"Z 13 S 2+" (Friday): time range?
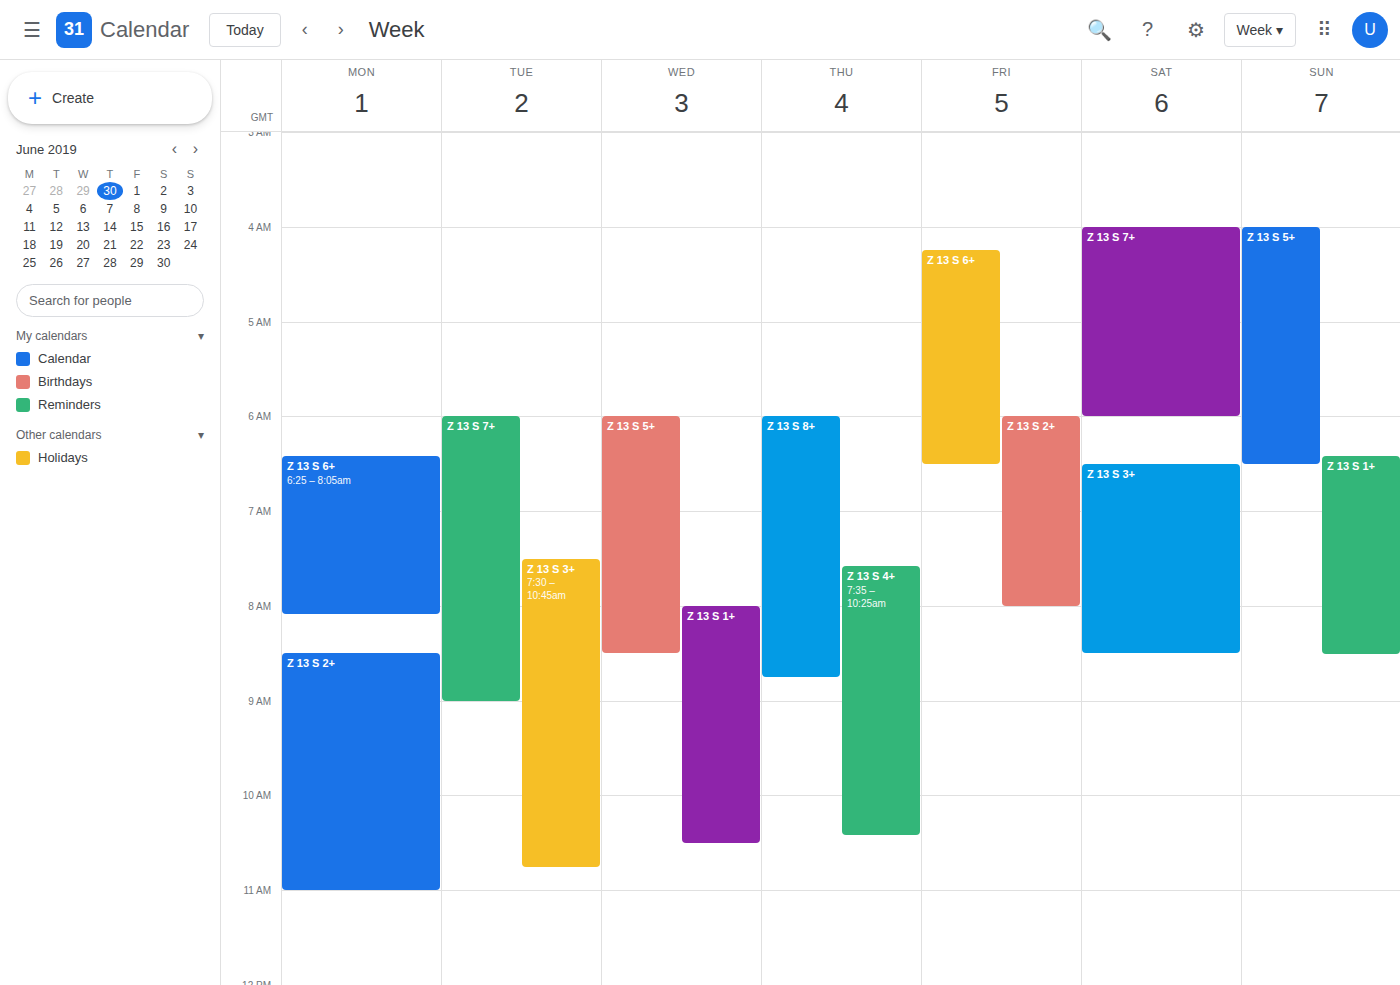
6:00 AM to 8:00 AM